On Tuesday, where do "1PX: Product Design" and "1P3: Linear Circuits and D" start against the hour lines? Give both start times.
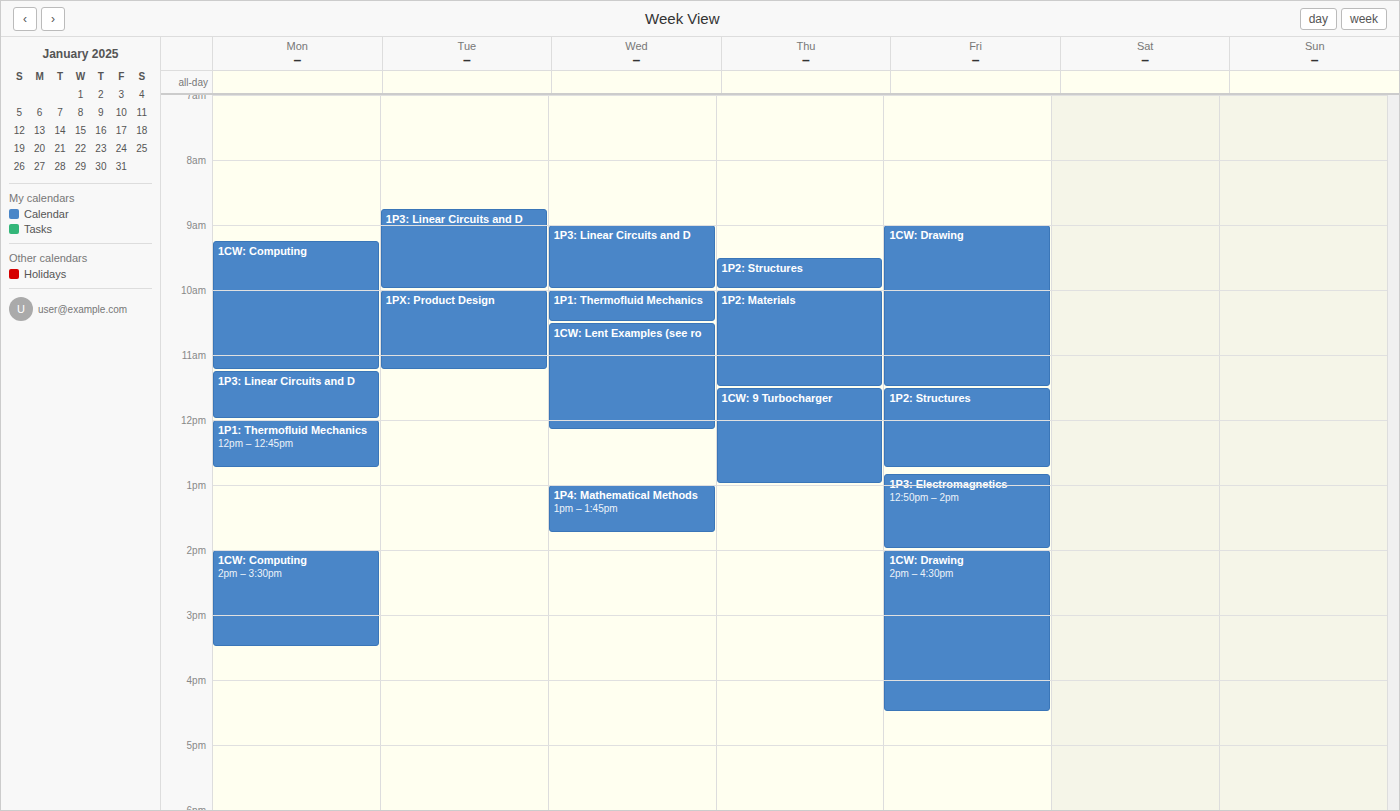
"1PX: Product Design": 10:00 AM, exactly on the 10 AM line. "1P3: Linear Circuits and D": 8:45 AM, neither: three quarters of the way from the 8 AM line to the 9 AM line.